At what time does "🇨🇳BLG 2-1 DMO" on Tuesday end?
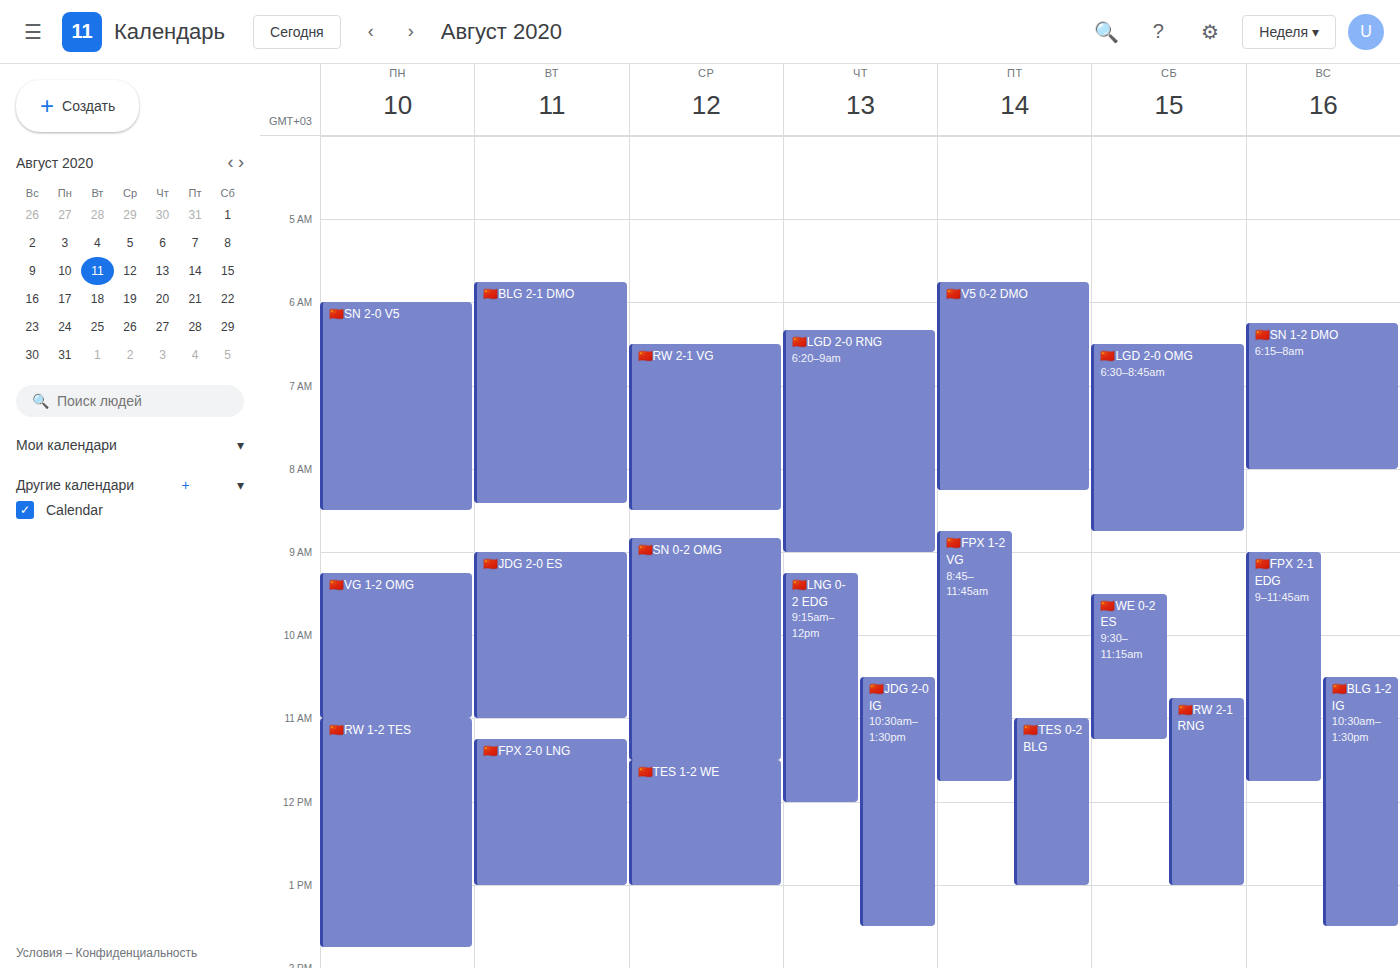
8:25 AM